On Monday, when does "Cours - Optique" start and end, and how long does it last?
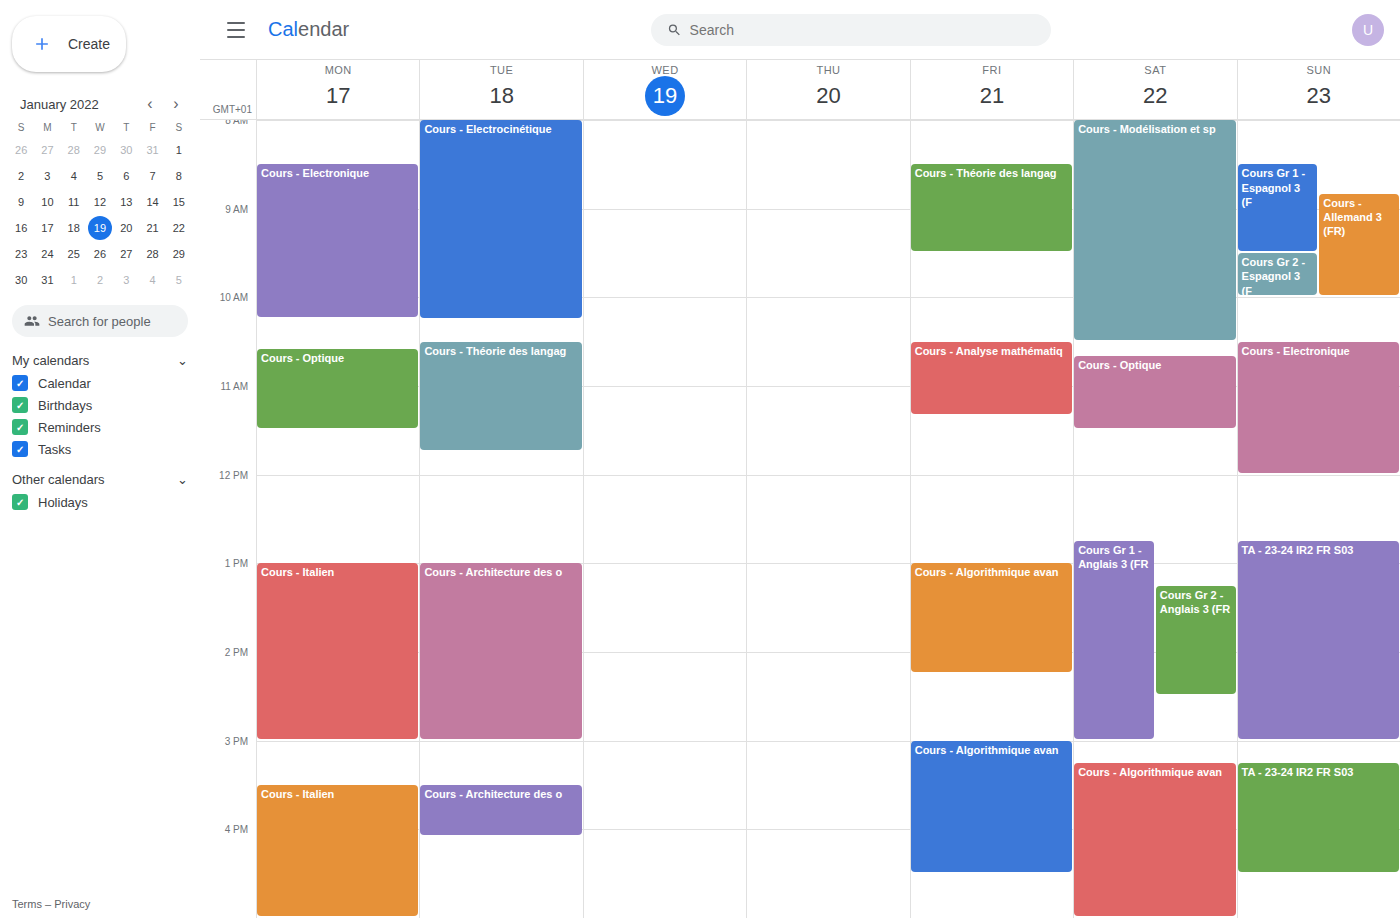
10:35 AM to 11:30 AM, 55 minutes